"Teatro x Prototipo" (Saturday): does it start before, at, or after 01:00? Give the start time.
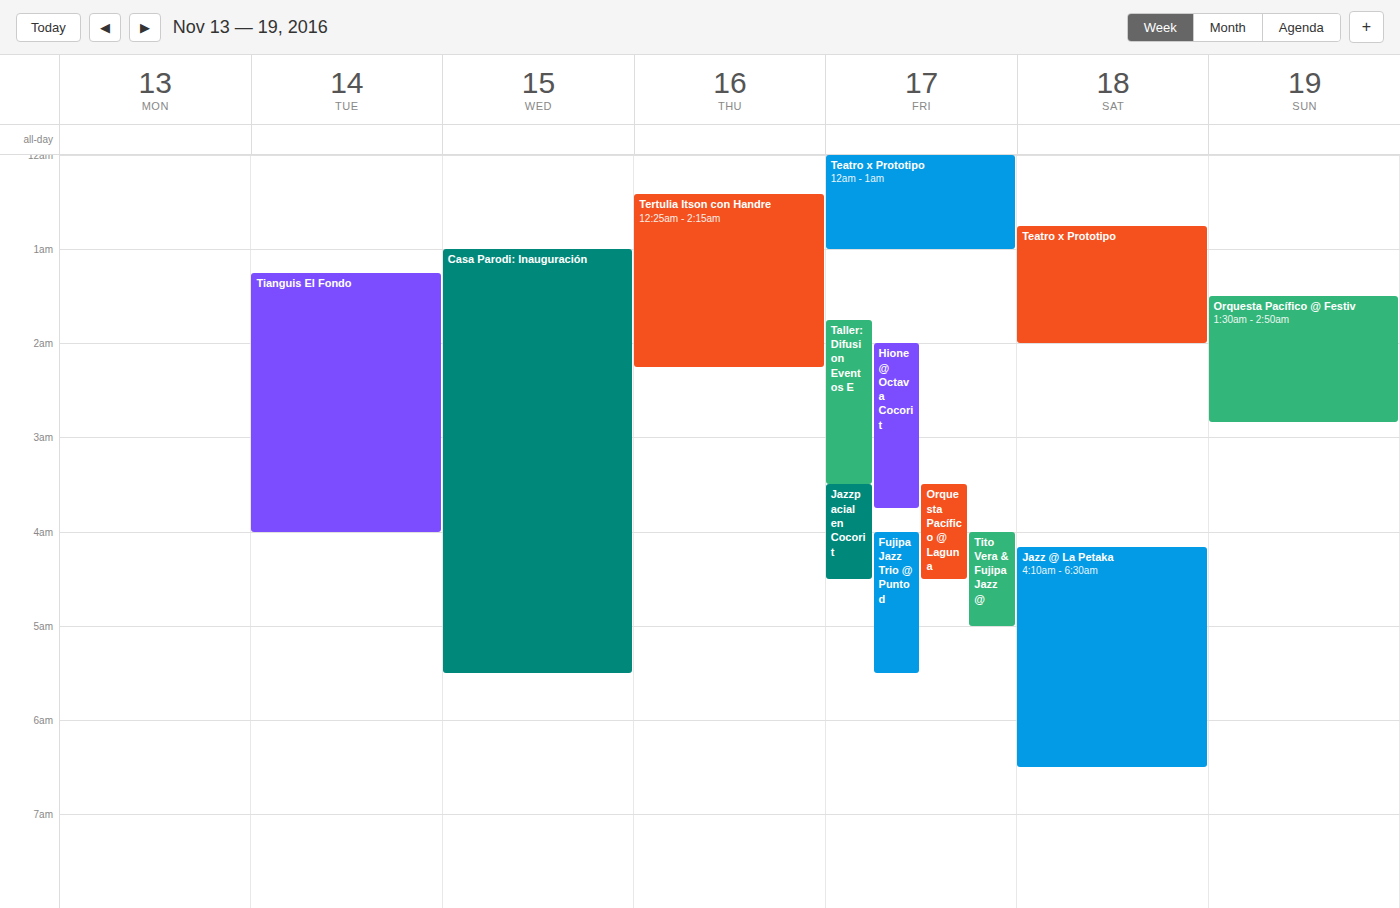
00:45 -- before 01:00, 15 minutes above the 01:00 line.